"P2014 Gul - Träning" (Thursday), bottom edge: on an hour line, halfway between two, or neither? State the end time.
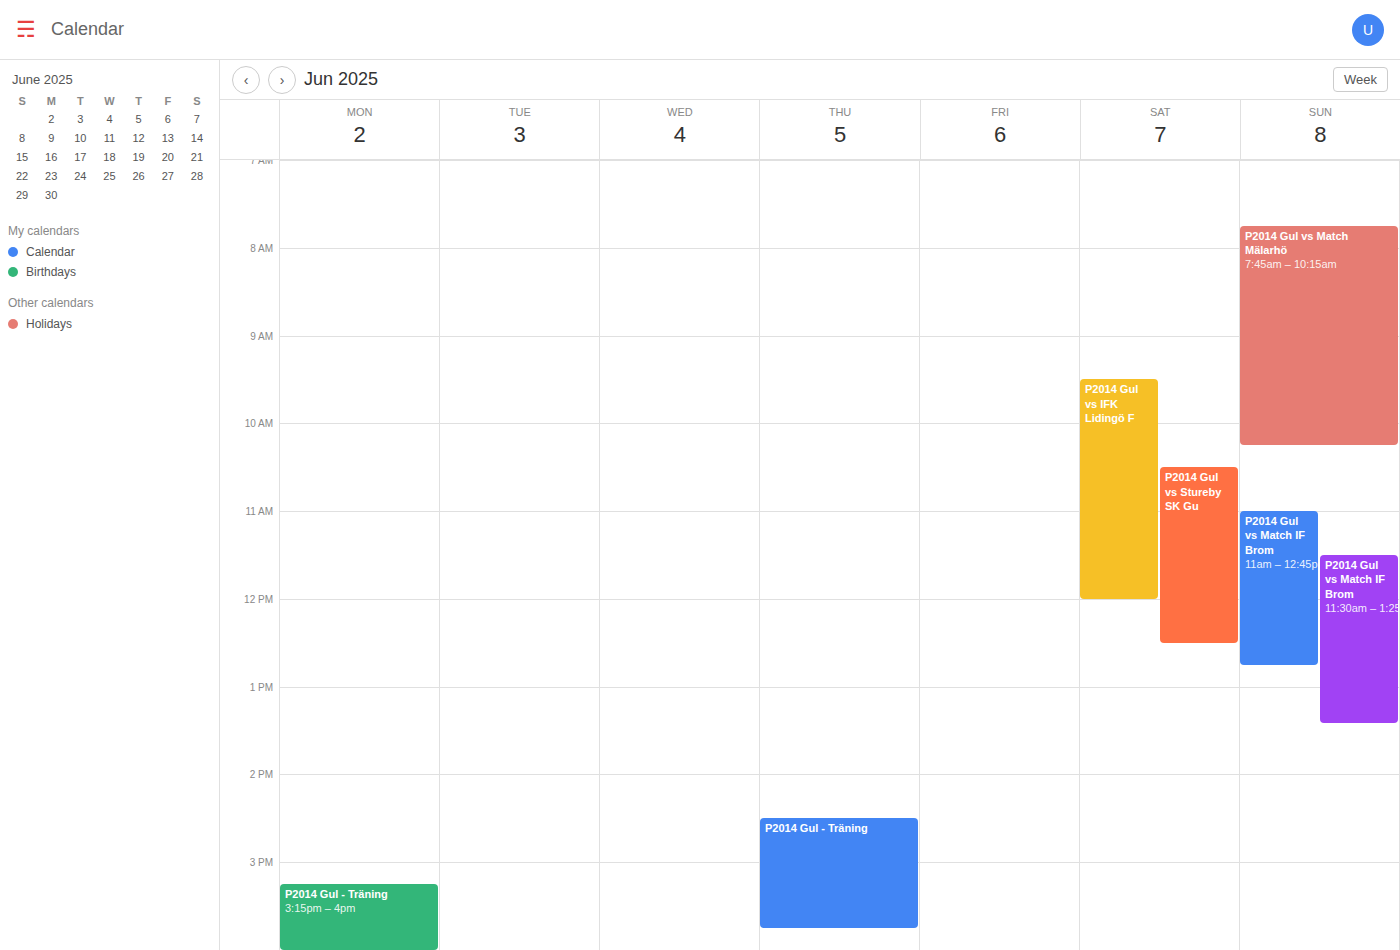
15:45 -- neither: three quarters of the way from the 15:00 line to the 16:00 line.